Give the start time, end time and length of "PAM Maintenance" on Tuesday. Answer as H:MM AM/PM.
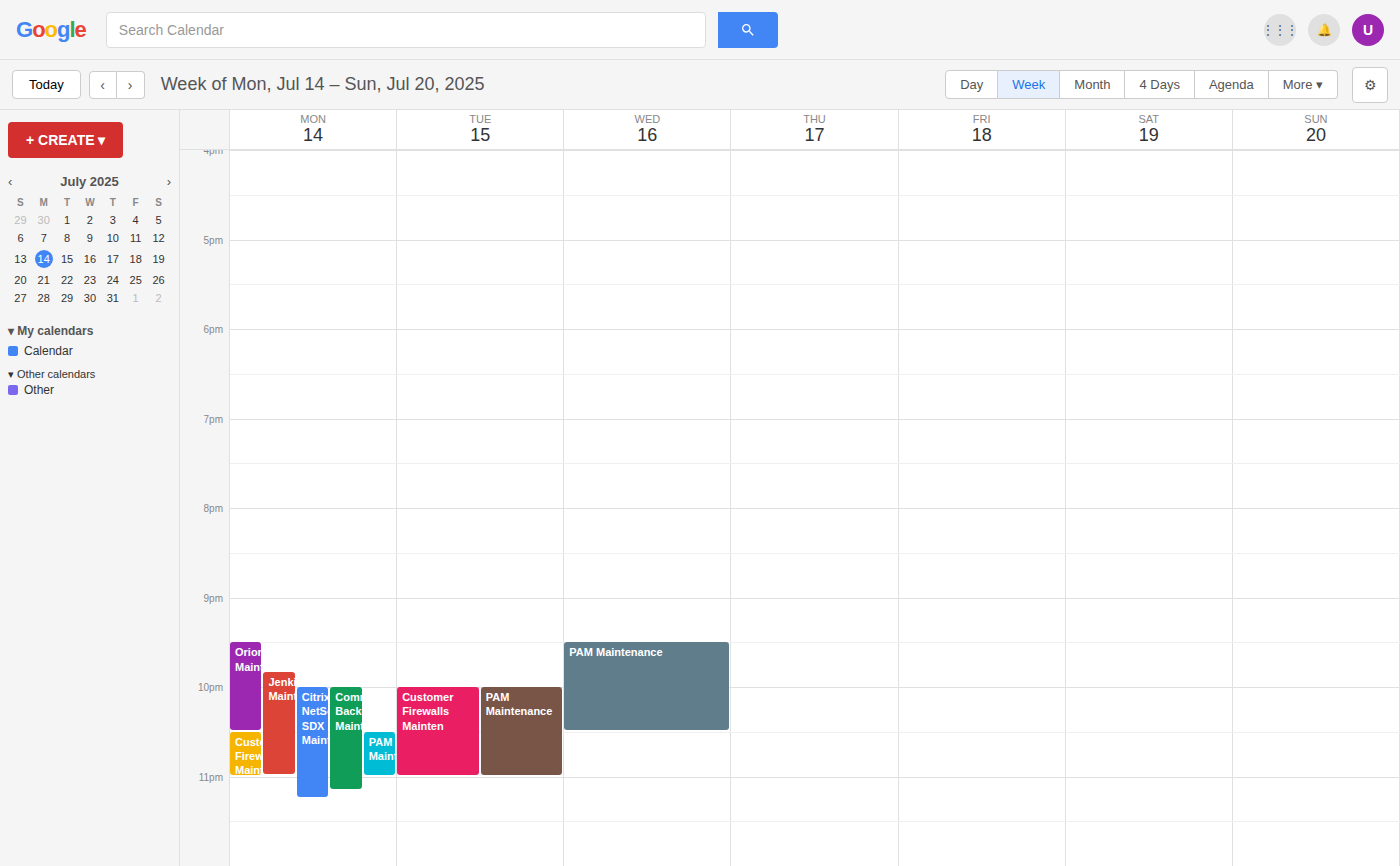
10:00 PM to 11:00 PM, 1 hour